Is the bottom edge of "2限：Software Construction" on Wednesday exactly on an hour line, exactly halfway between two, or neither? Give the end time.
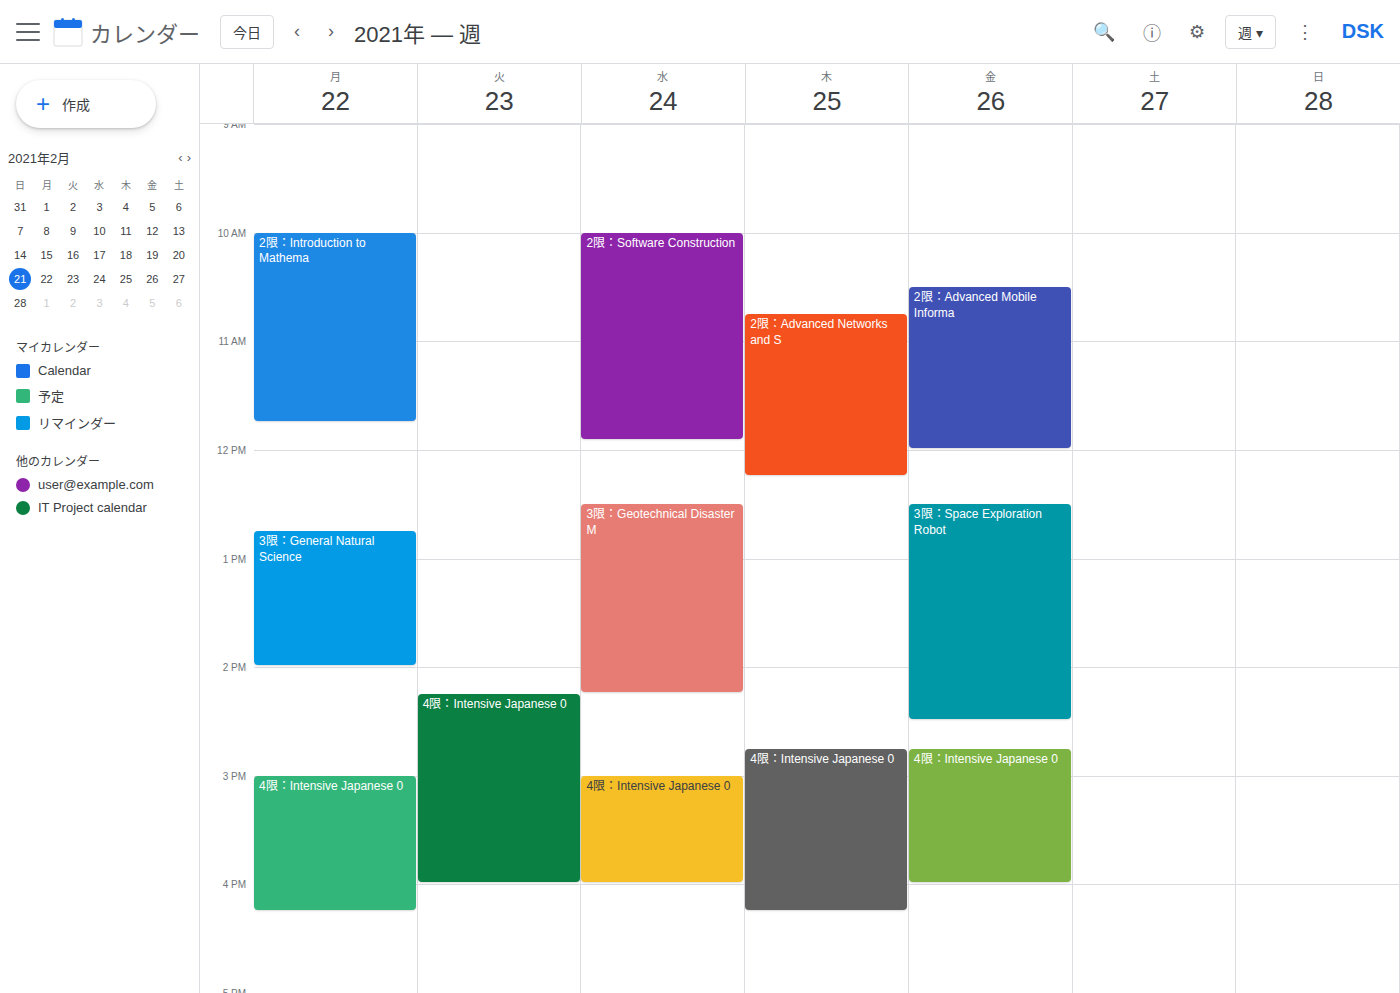
11:55 AM -- neither: 55 minutes below the 11 AM line and 5 minutes above the 12 PM line.